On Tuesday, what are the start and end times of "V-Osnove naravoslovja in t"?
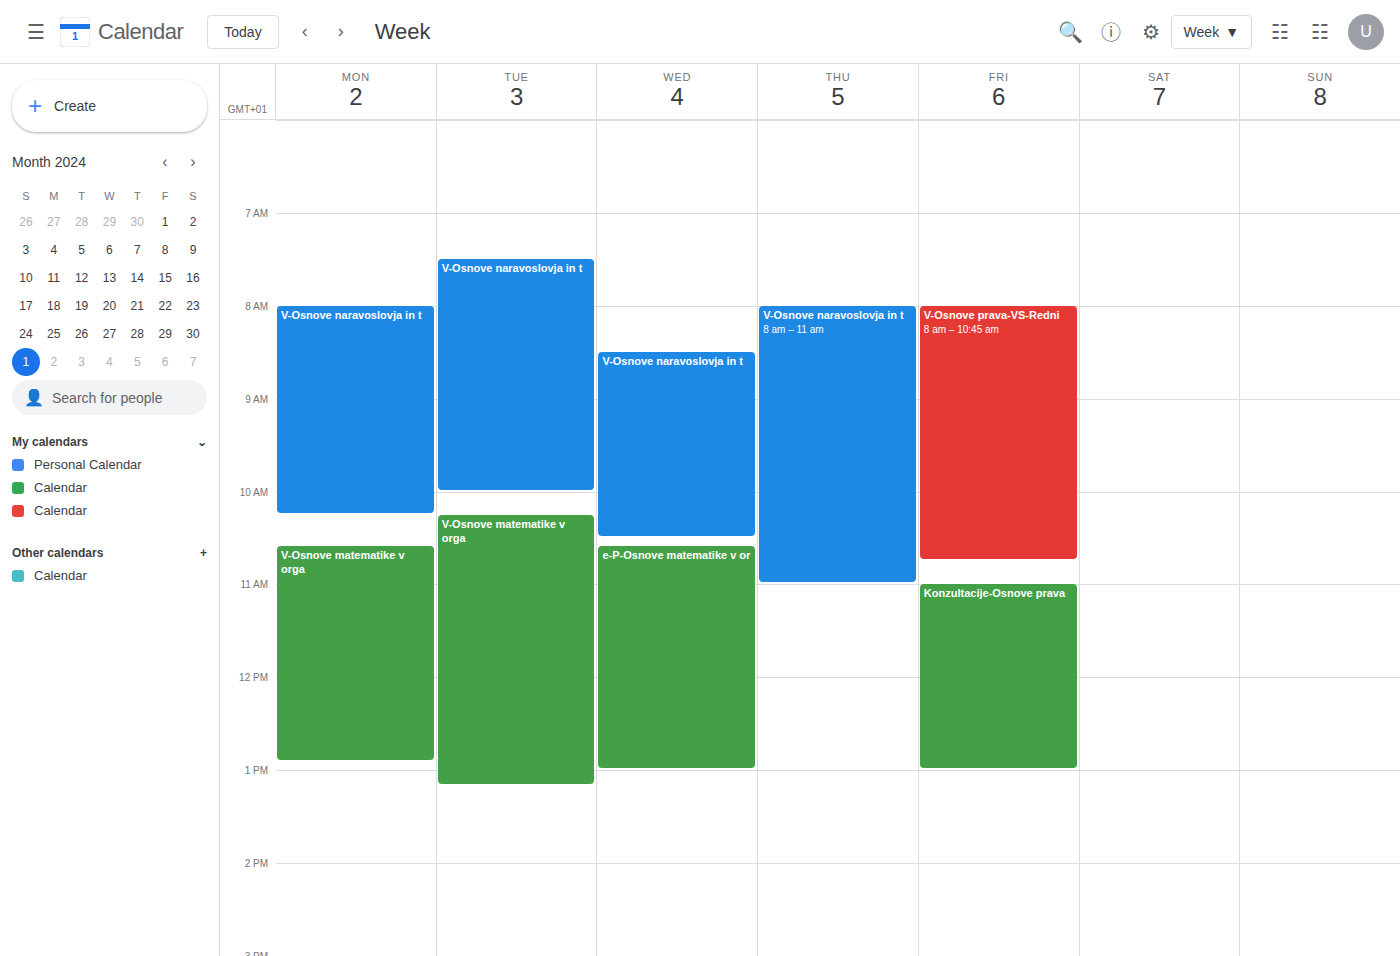
07:30 to 10:00